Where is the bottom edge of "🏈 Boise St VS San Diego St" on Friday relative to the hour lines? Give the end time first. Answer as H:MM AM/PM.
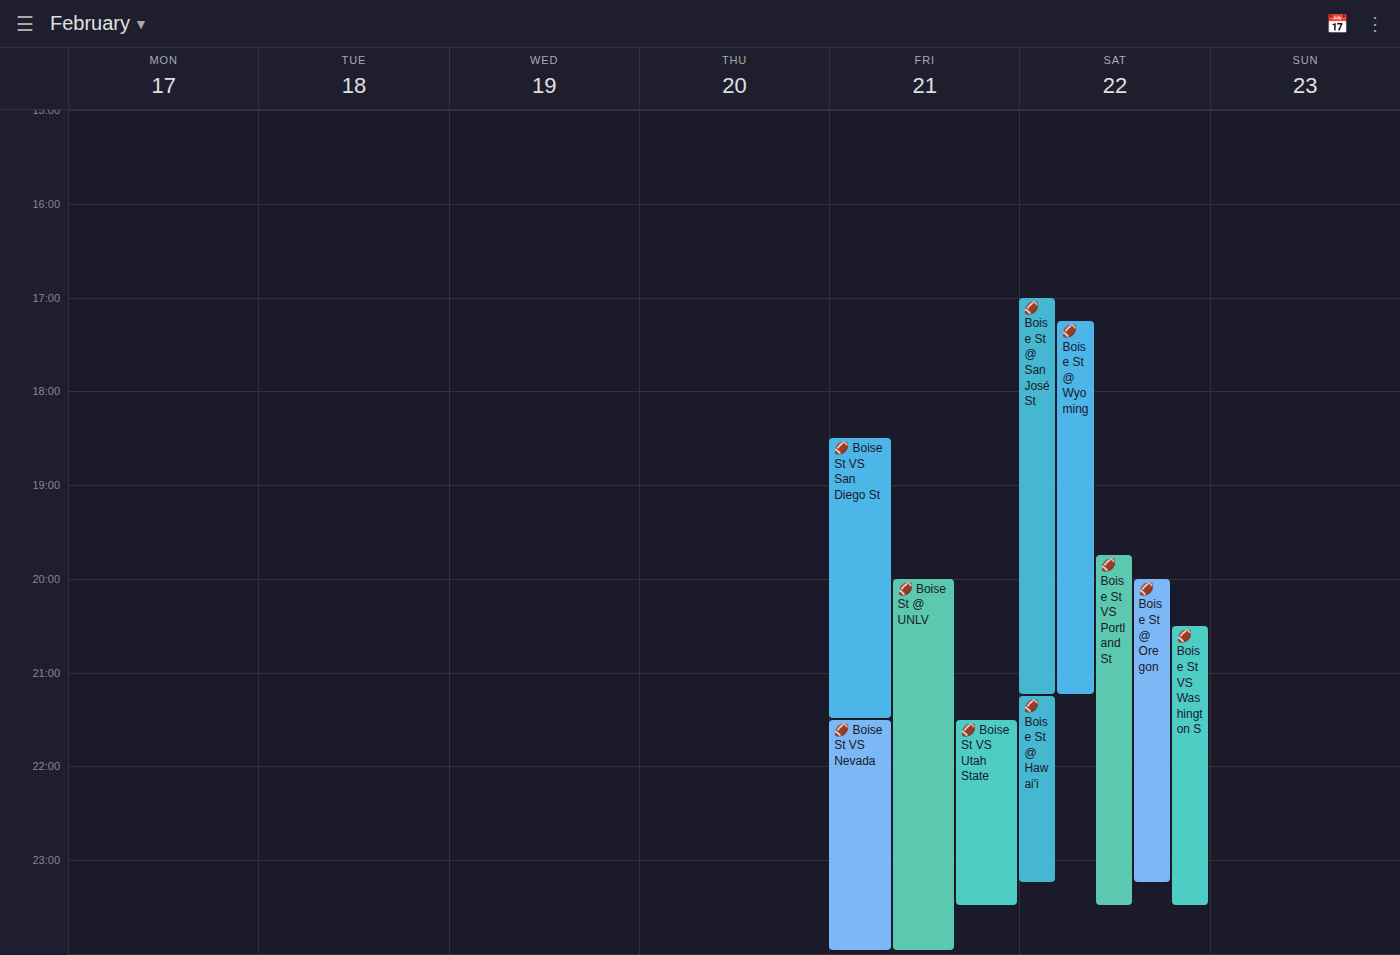
9:30 PM -- halfway between the 9 PM and 10 PM lines.